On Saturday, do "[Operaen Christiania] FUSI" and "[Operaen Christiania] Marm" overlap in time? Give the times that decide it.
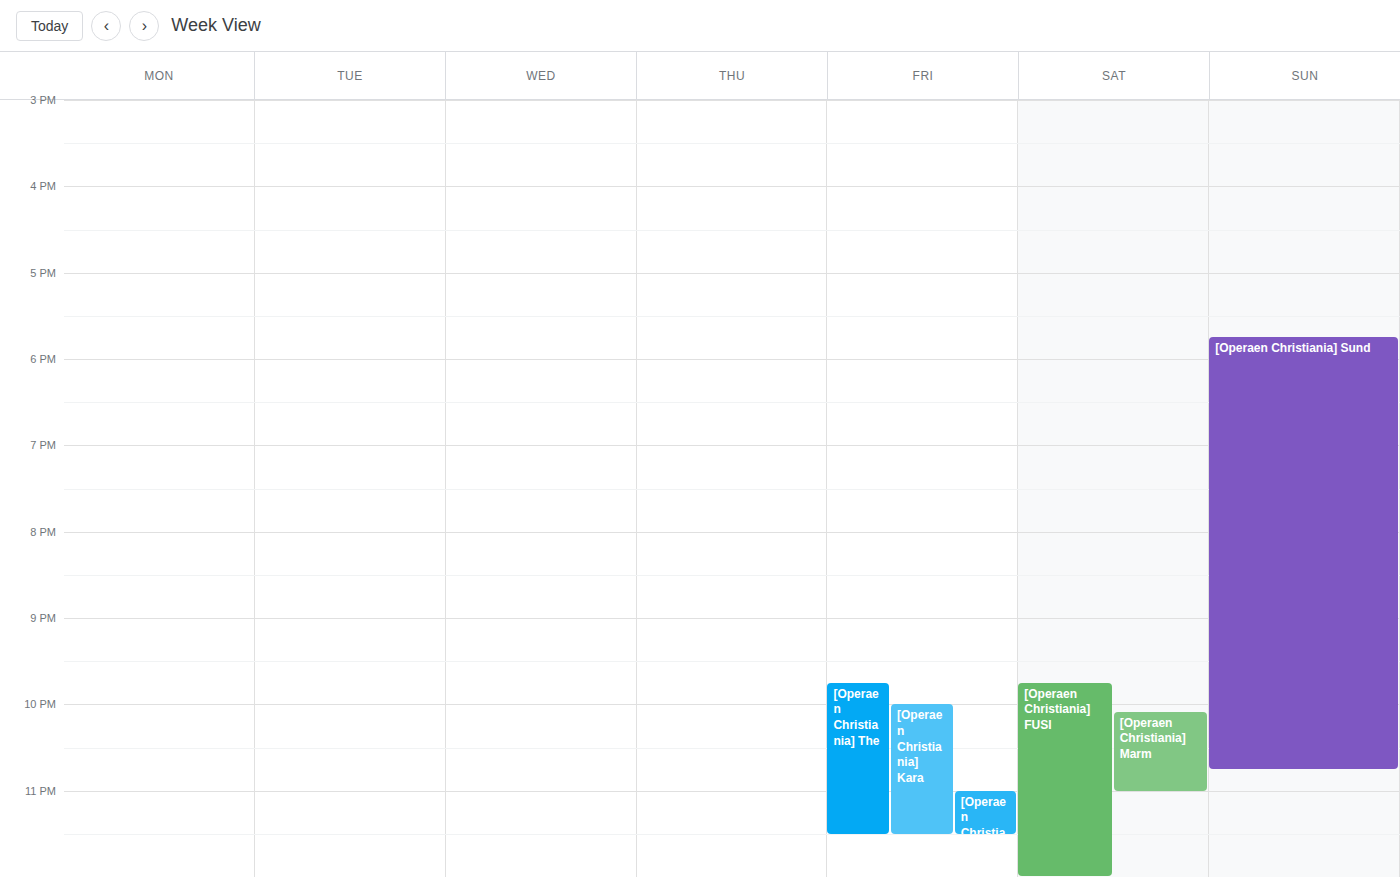
"[Operaen Christiania] Marm" runs 10:05 PM to 11:00 PM, inside "[Operaen Christiania] FUSI" -- they overlap.